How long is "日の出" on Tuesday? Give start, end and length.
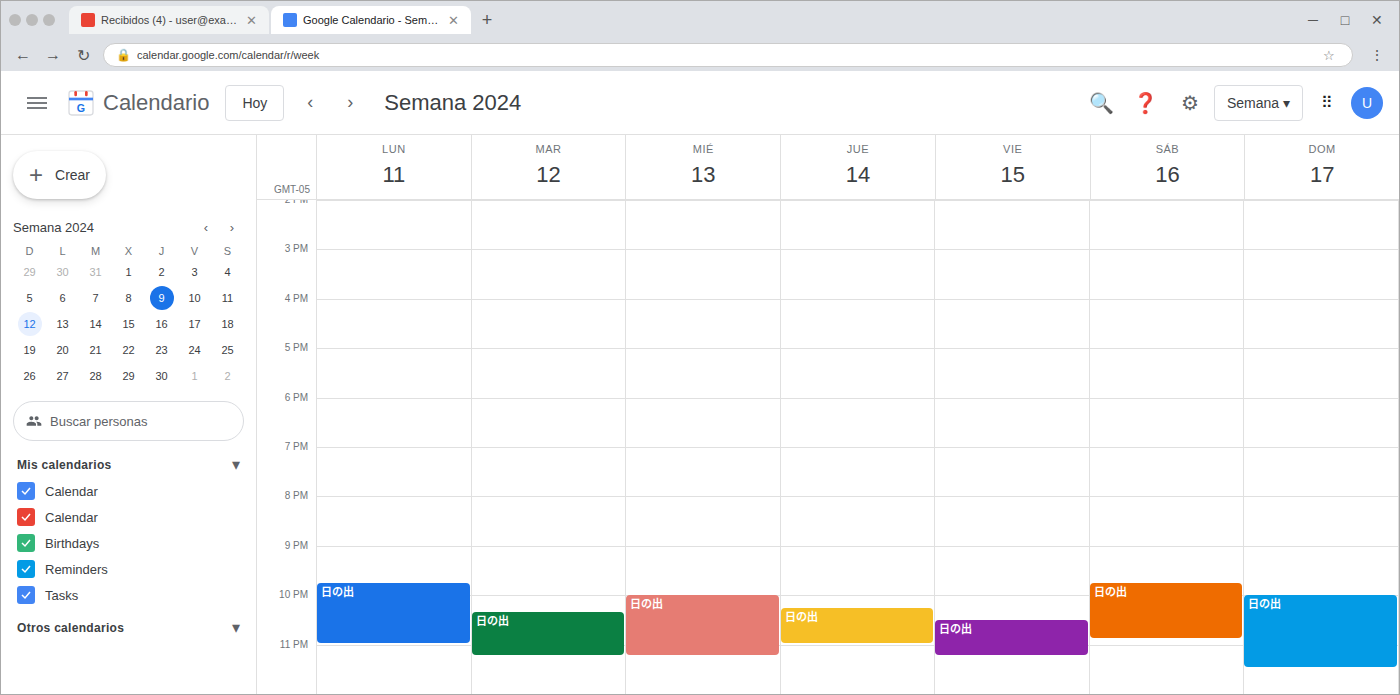
10:20 PM to 11:15 PM, 55 minutes